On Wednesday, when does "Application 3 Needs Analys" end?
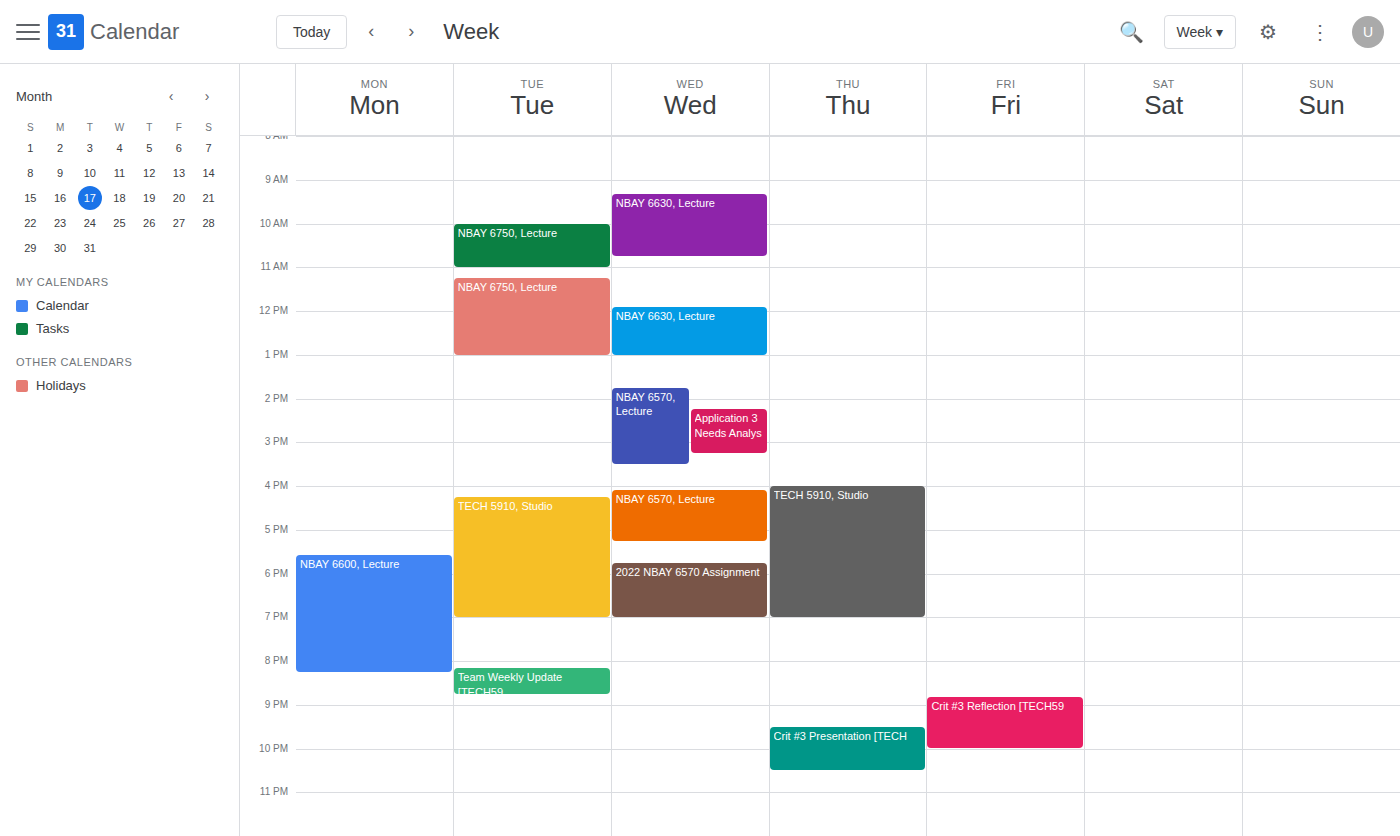
3:15 PM